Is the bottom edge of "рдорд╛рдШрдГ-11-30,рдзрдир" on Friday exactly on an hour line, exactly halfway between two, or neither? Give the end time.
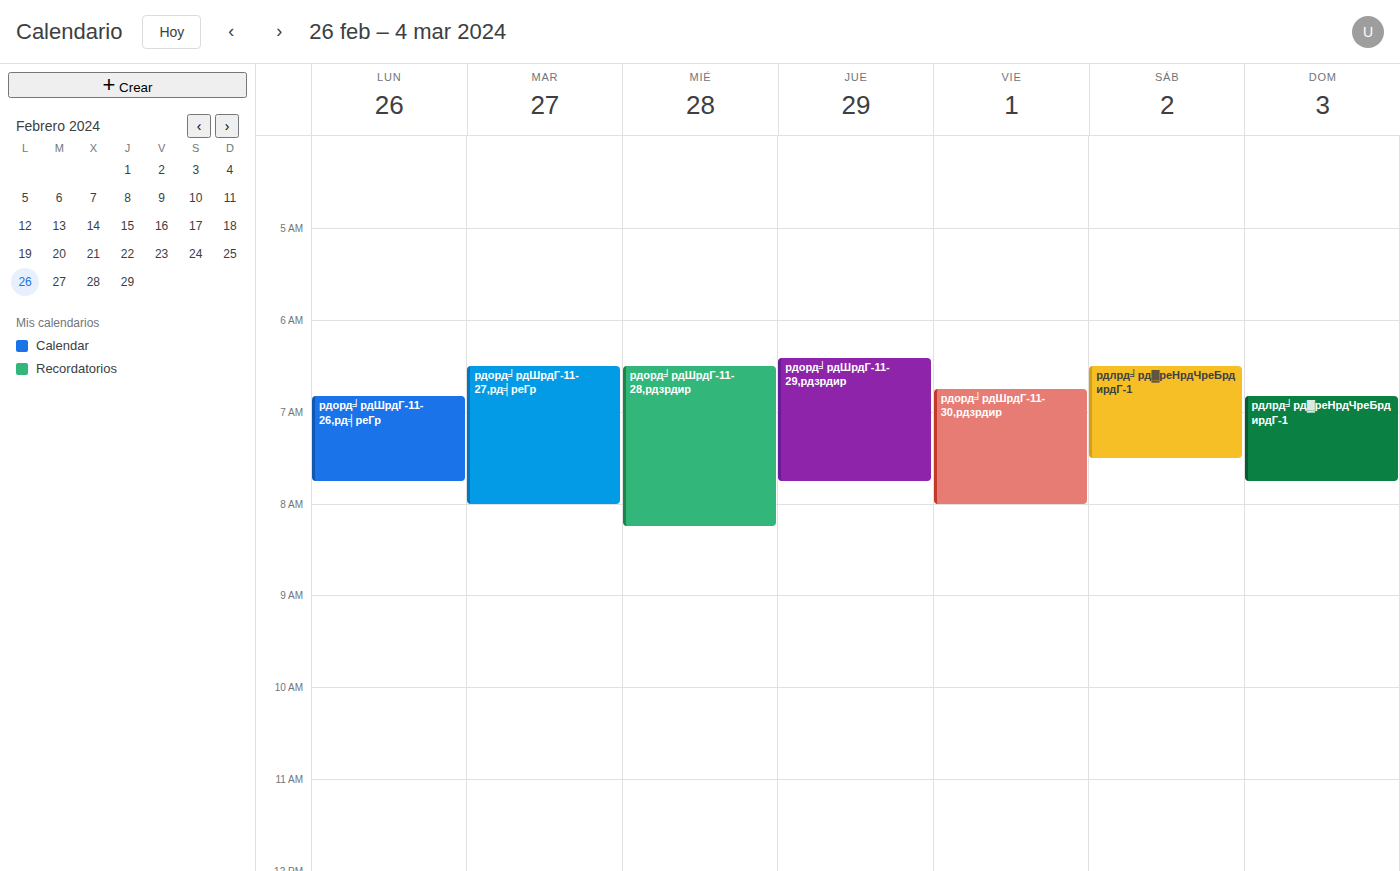
8:00 AM -- exactly on the 8 AM line.